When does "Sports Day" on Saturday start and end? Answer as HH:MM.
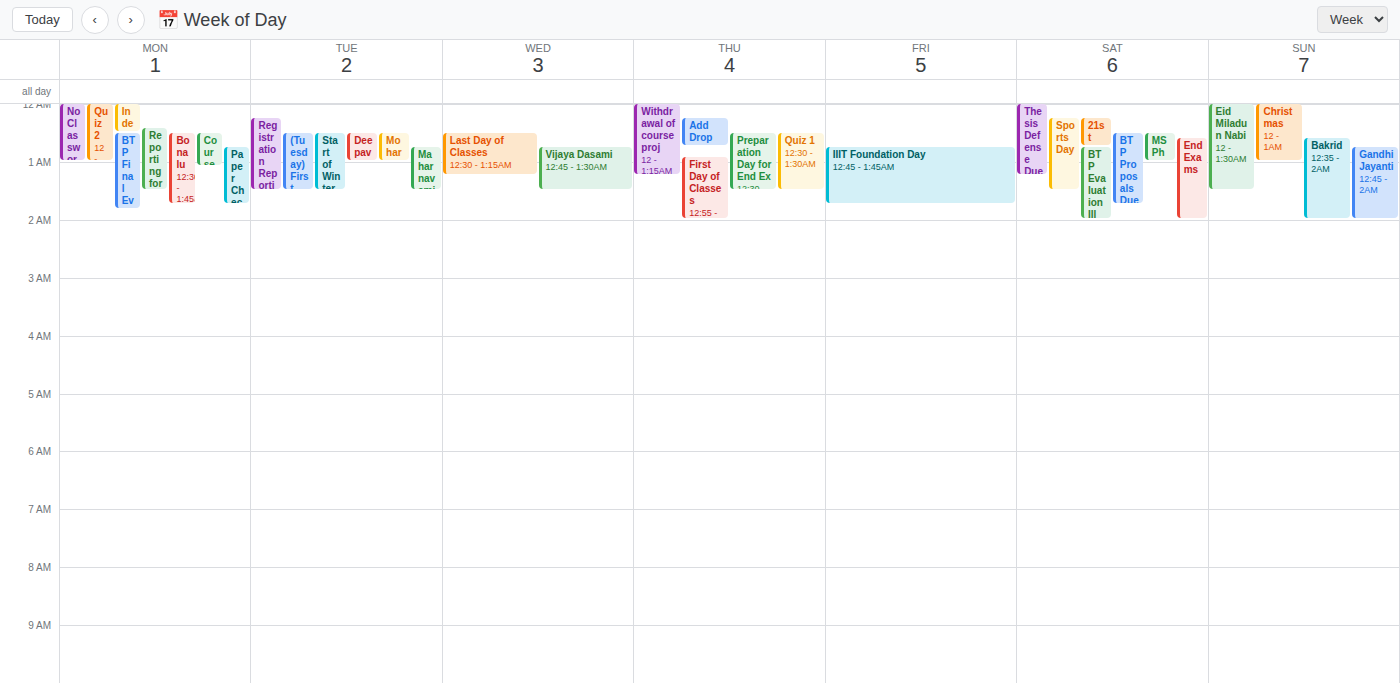
00:15 to 01:30